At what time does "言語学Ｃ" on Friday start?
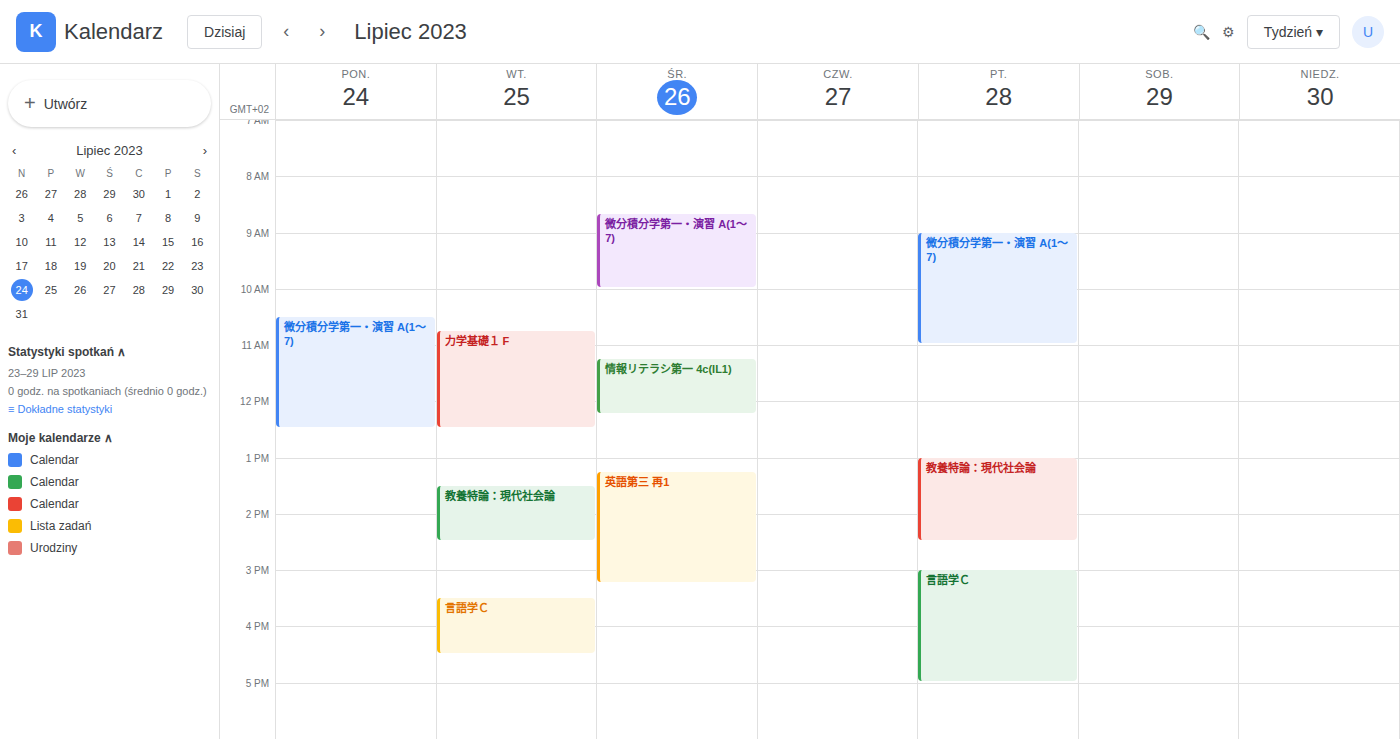
3:00 PM